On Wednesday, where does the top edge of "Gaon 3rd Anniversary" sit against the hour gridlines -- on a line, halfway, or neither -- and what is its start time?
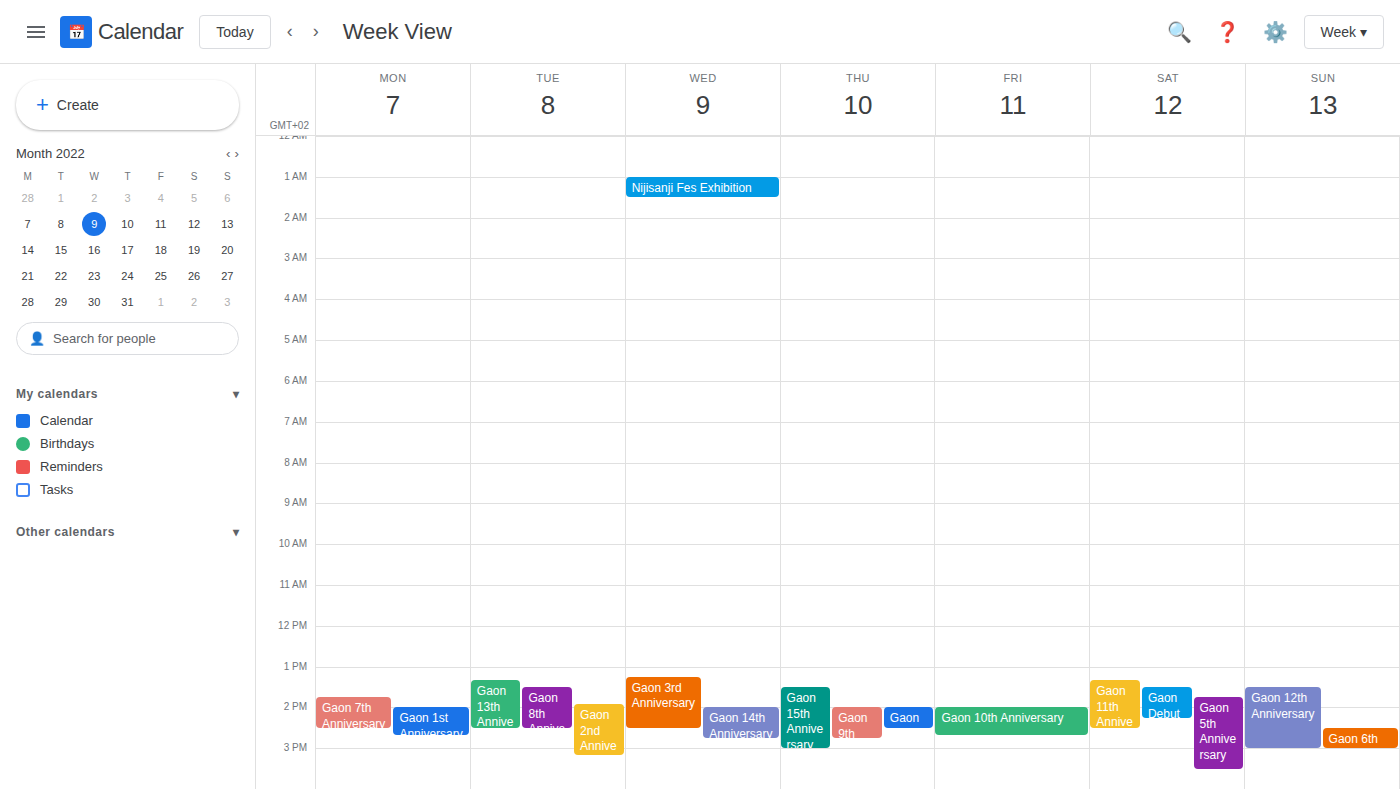
1:15 PM -- neither: a quarter of the way from the 1 PM line to the 2 PM line.